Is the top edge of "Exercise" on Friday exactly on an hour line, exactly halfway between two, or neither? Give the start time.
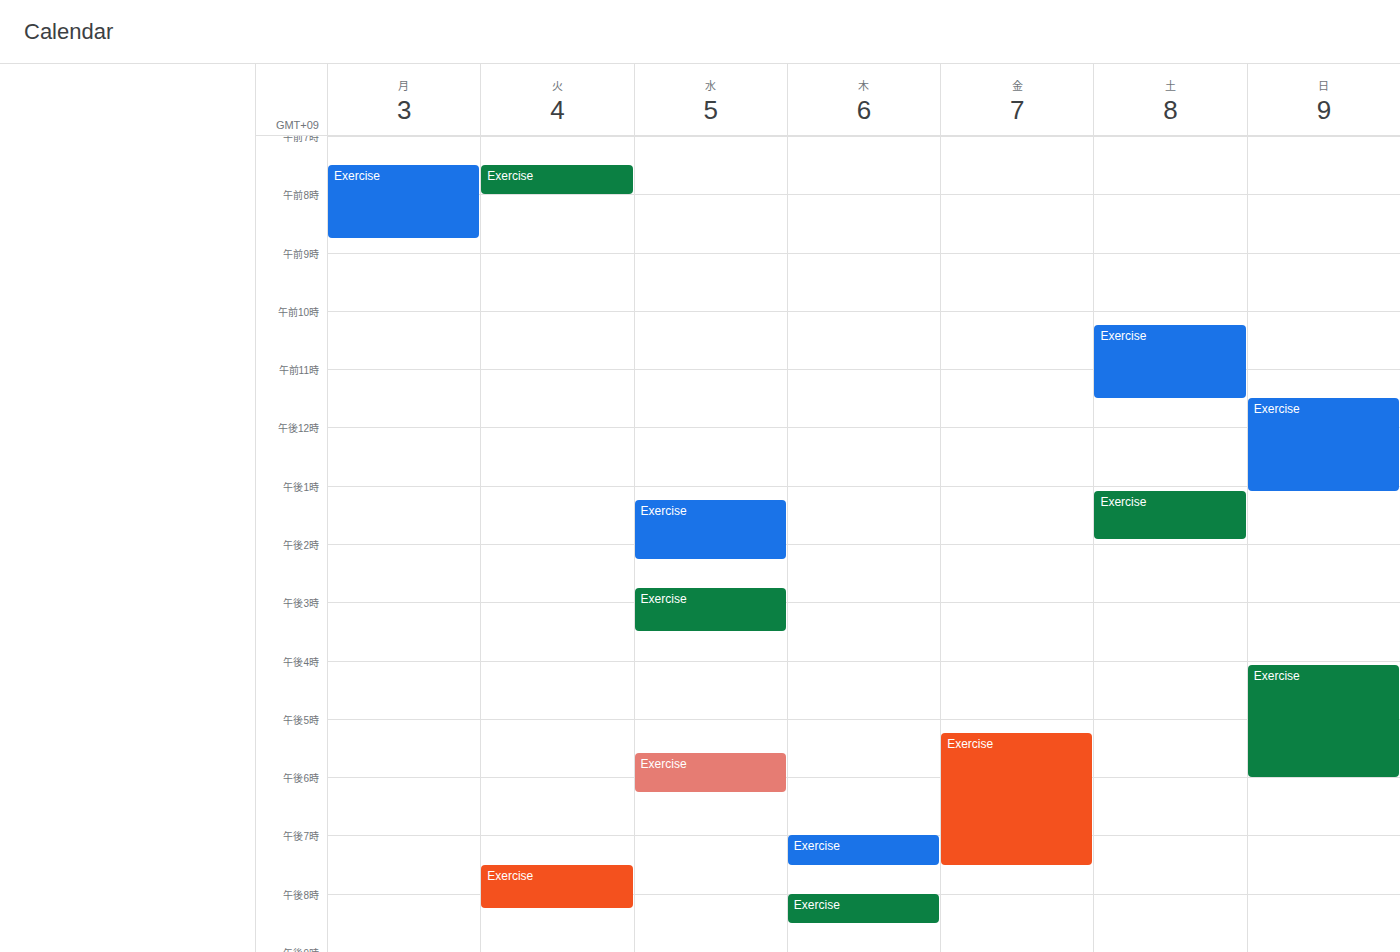
5:15 PM -- neither: a quarter of the way from the 5 PM line to the 6 PM line.